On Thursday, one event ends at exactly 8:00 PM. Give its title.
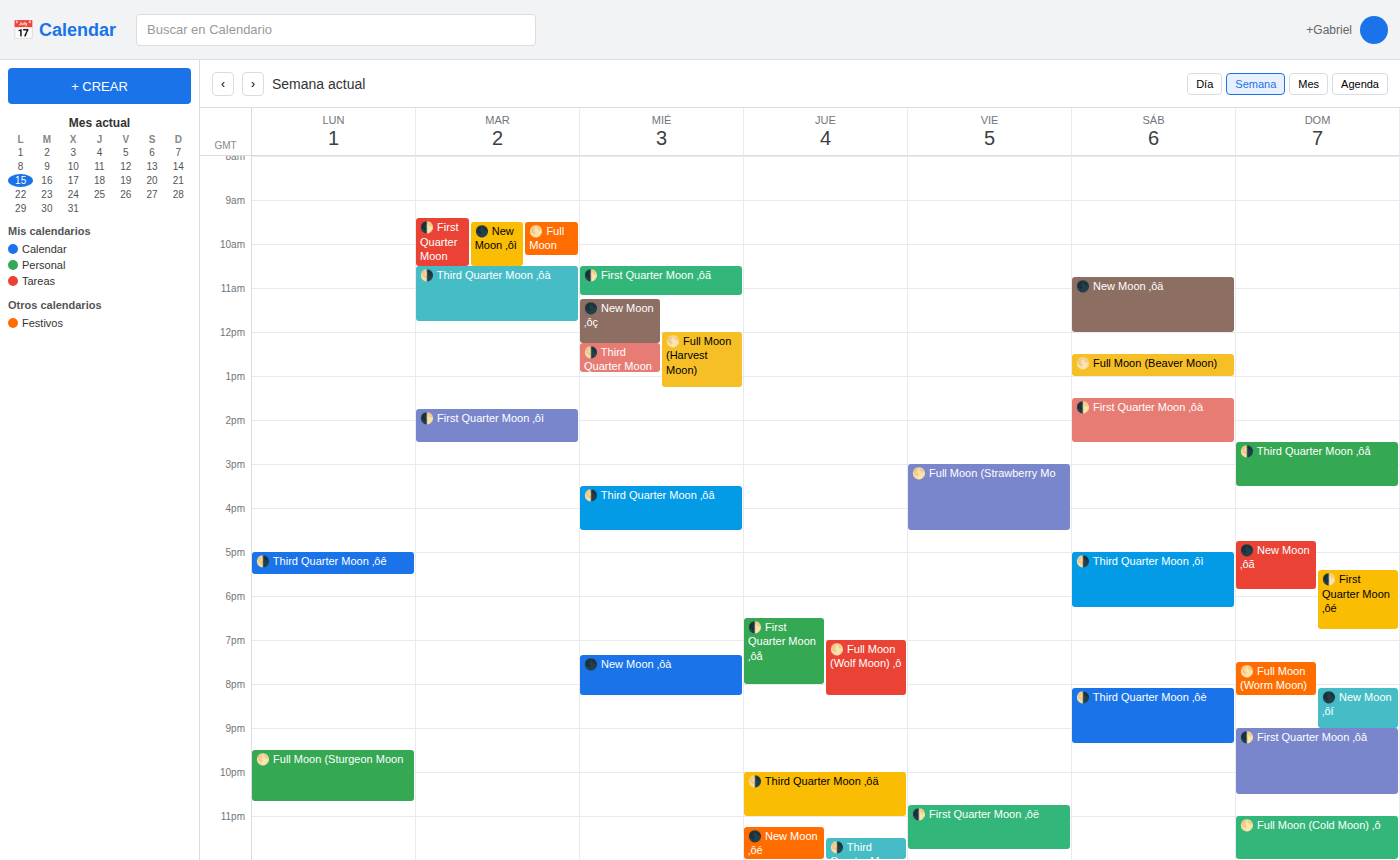
"🌓 First Quarter Moon ‚ôå"